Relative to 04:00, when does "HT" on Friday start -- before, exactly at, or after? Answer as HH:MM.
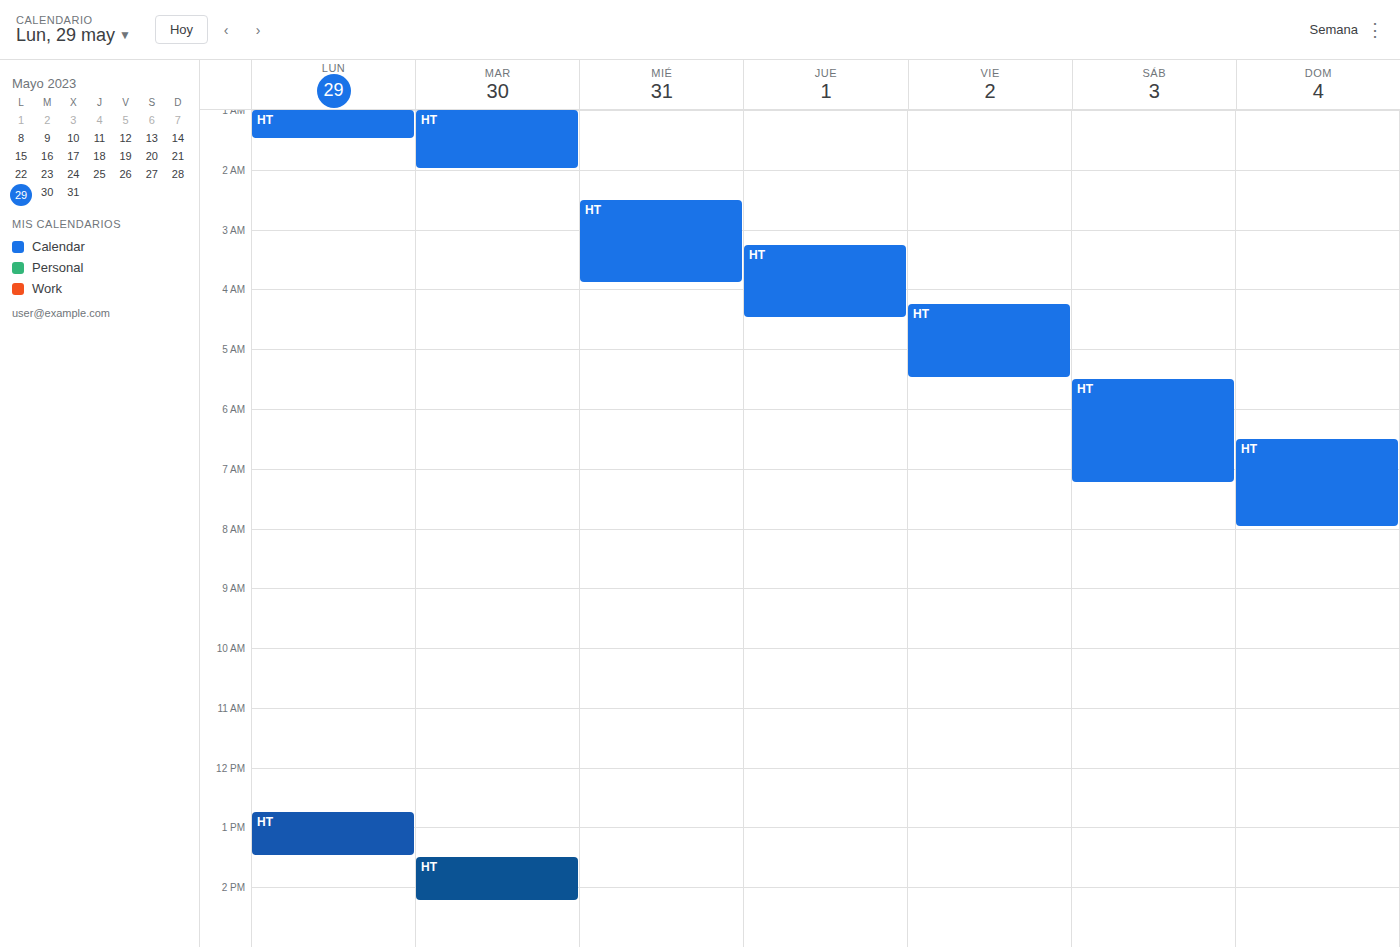
04:15 -- after 04:00, 15 minutes below the 04:00 line.